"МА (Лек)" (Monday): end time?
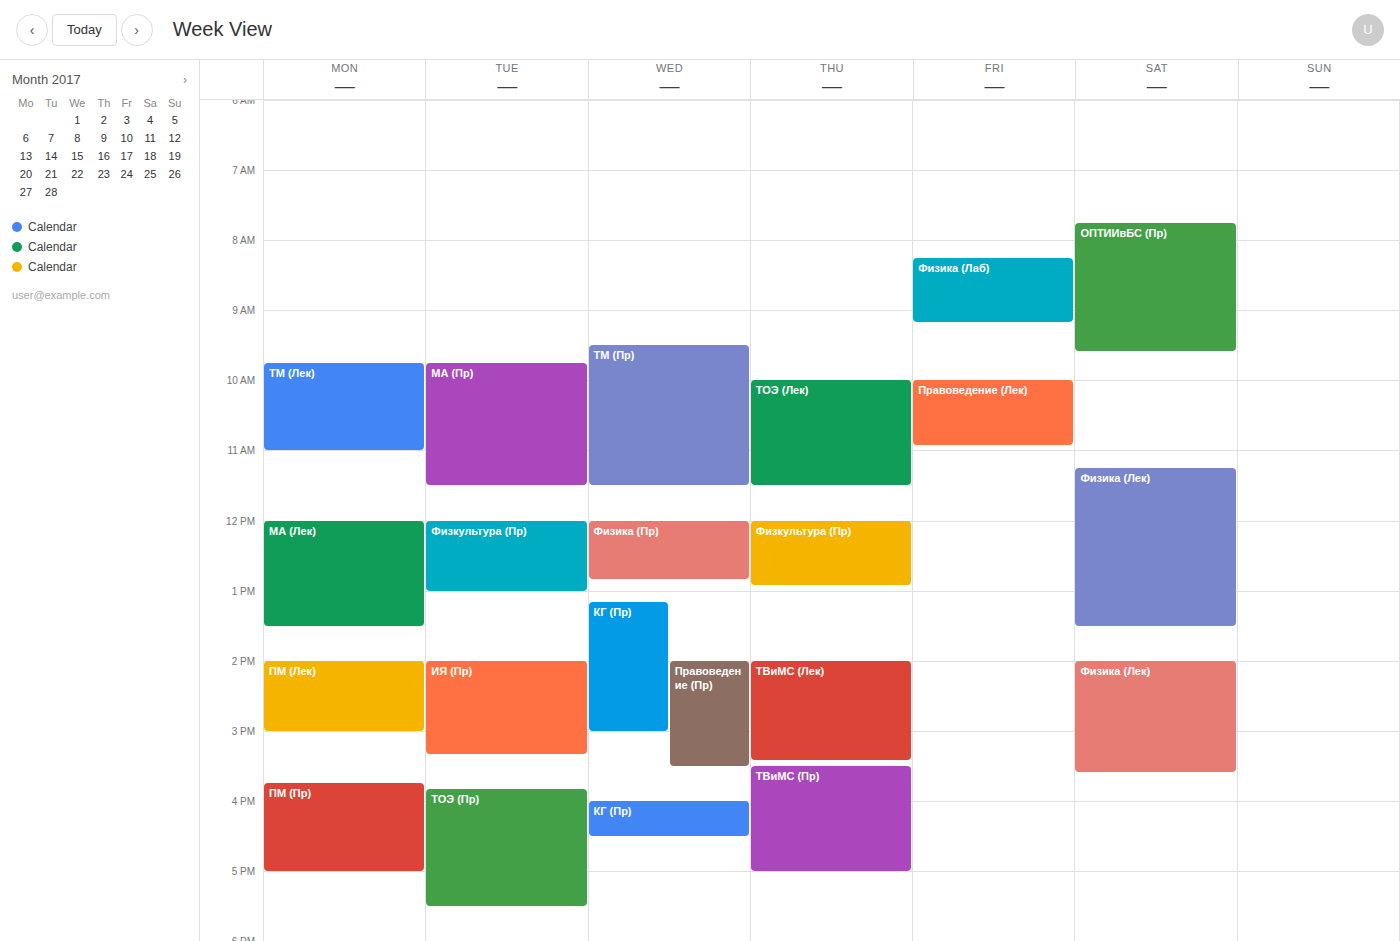
1:30 PM